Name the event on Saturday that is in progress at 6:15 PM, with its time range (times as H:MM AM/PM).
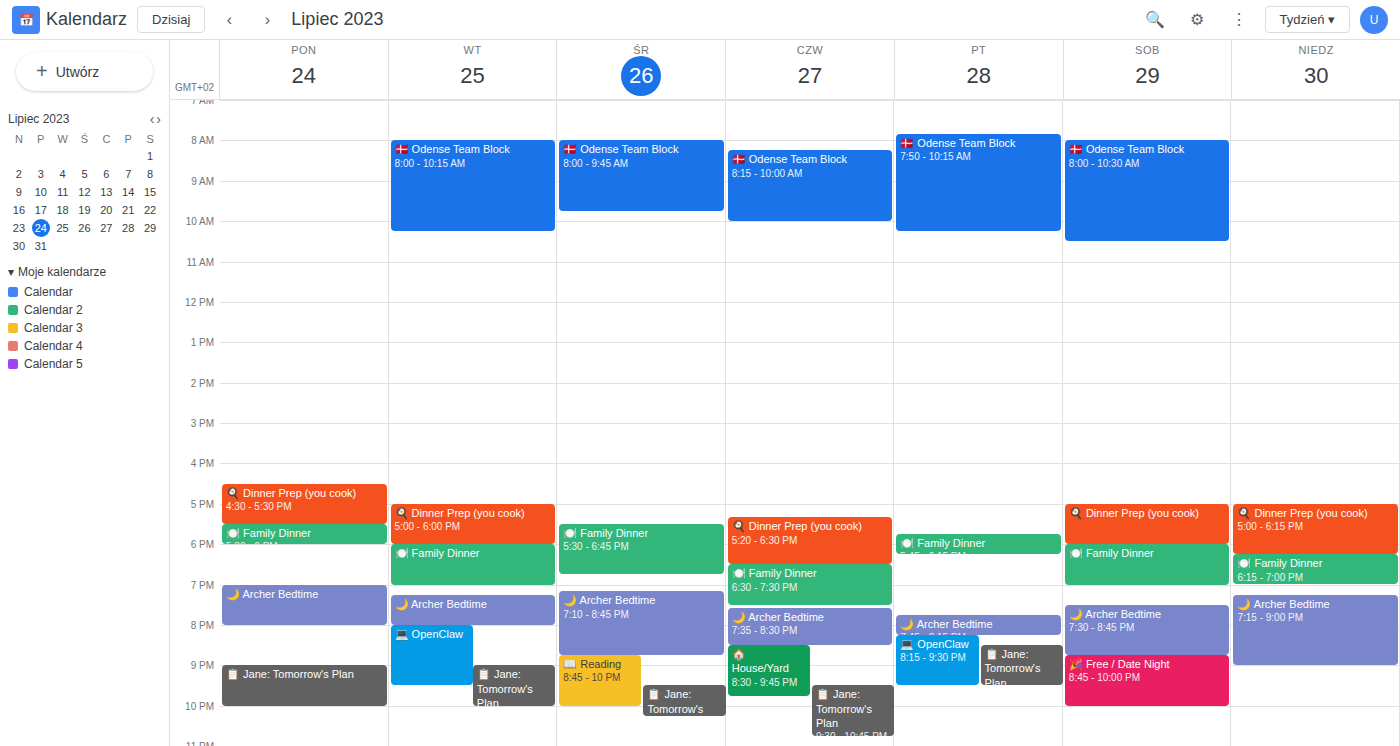
"🍽️ Family Dinner", 6:00 PM to 7:00 PM